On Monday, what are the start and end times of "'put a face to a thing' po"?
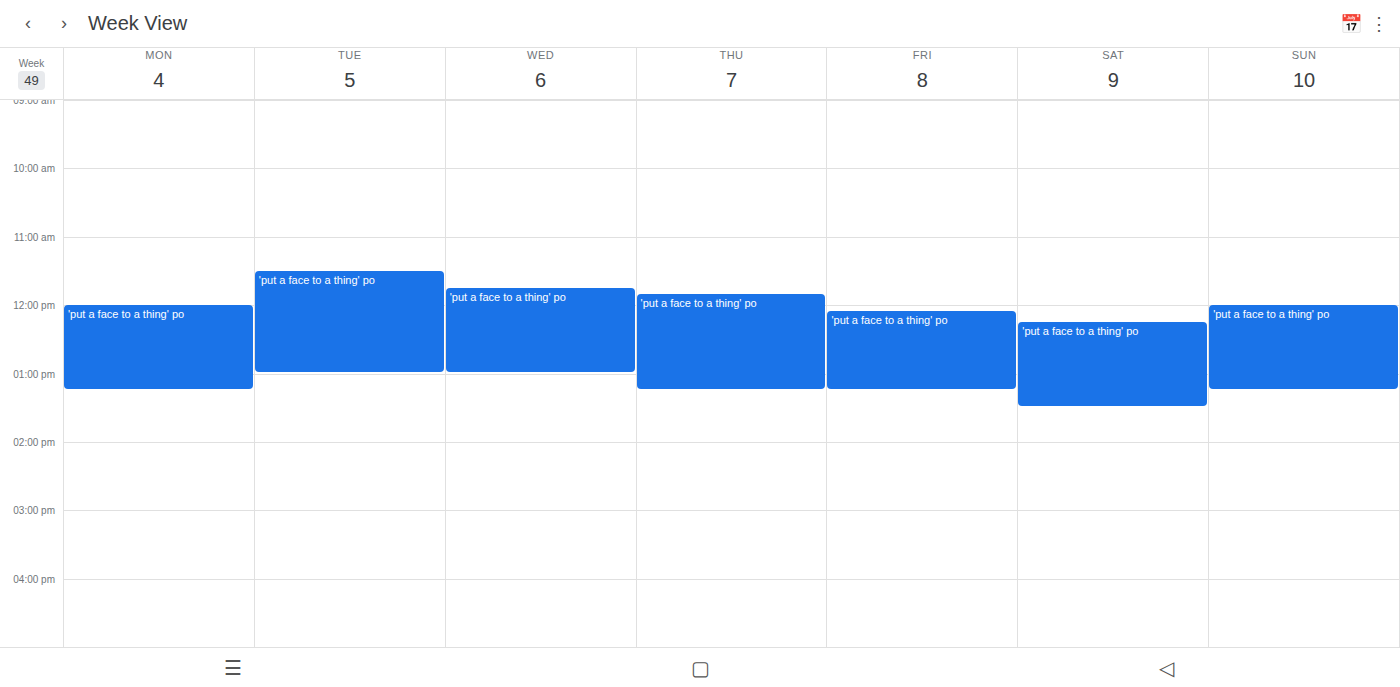
12:00 PM to 1:15 PM